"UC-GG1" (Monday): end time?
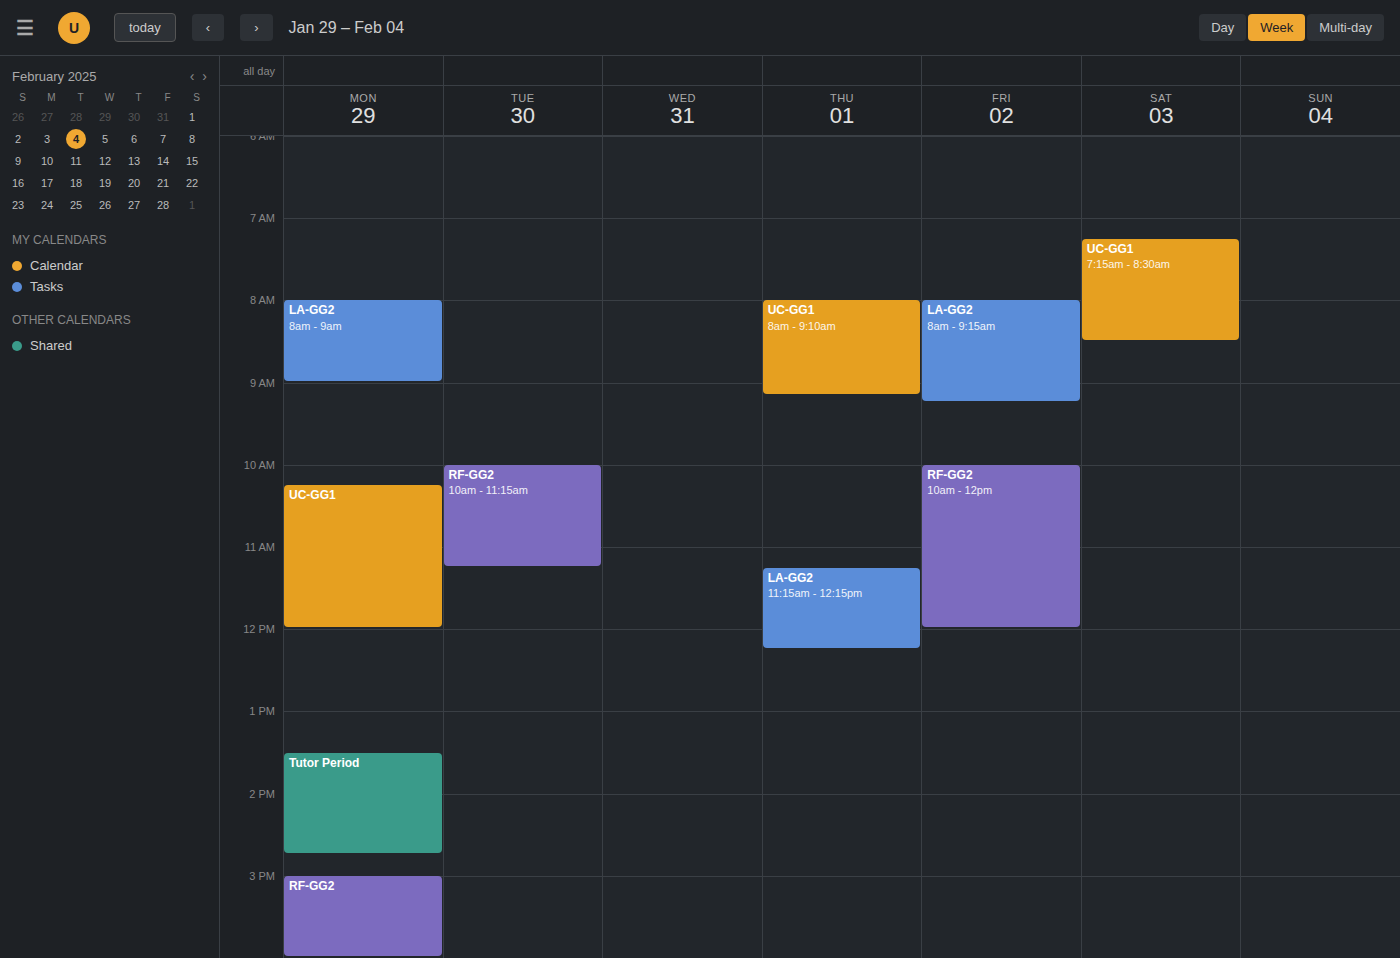
12:00 PM